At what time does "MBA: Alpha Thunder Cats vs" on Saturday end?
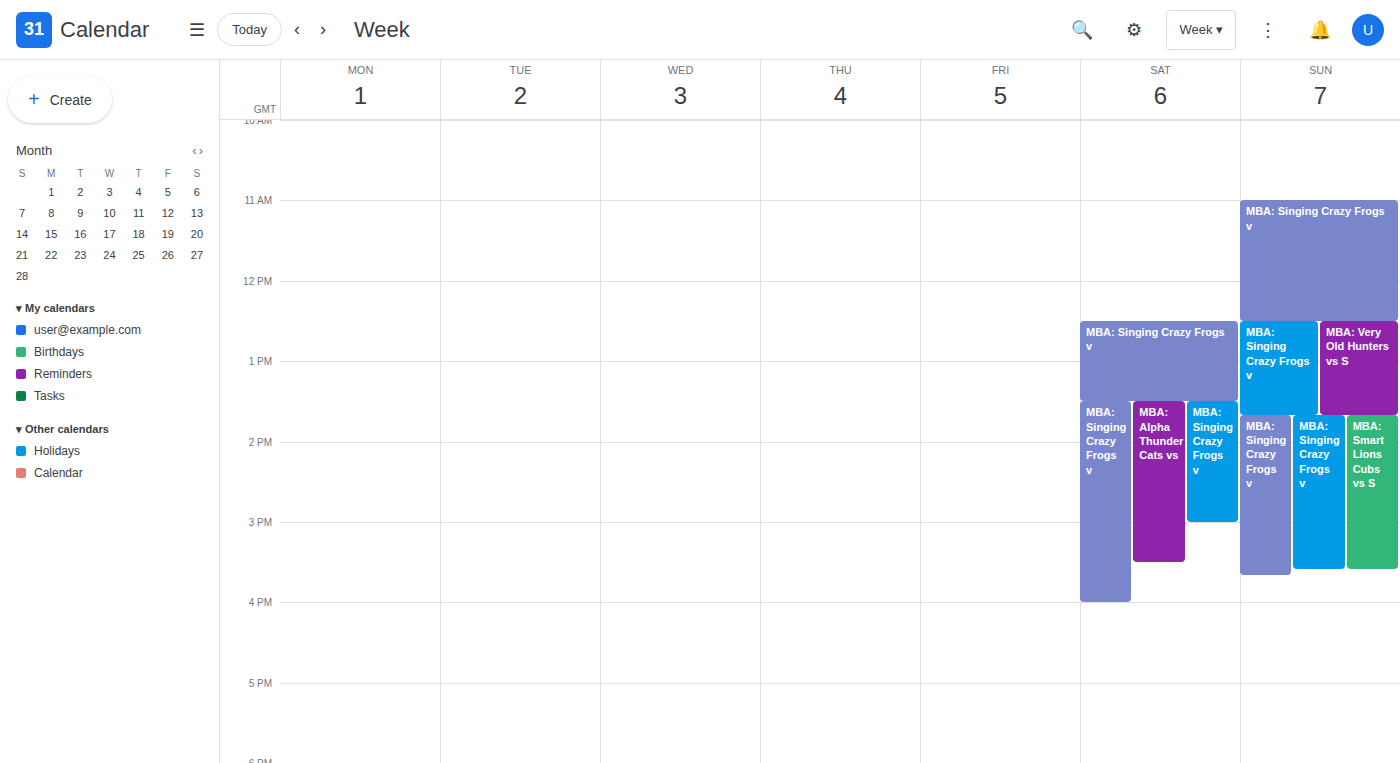
3:30 PM